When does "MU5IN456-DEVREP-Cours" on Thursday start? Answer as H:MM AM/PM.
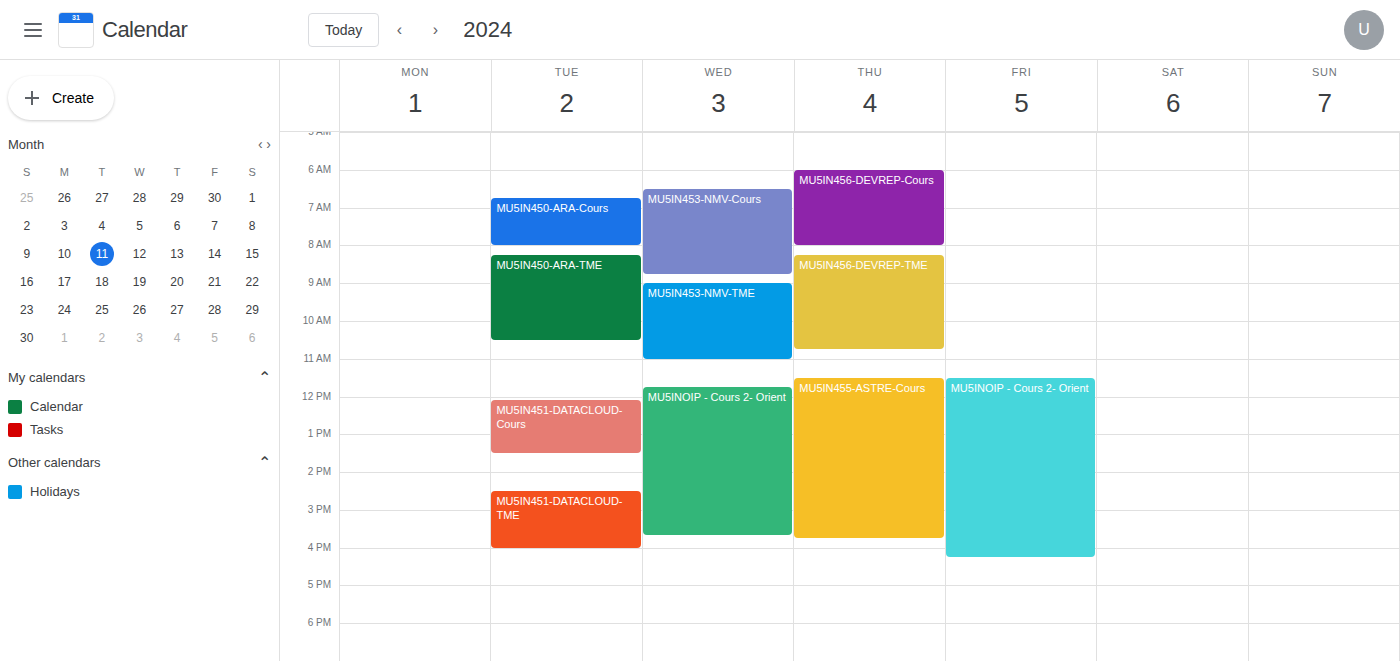
6:00 AM